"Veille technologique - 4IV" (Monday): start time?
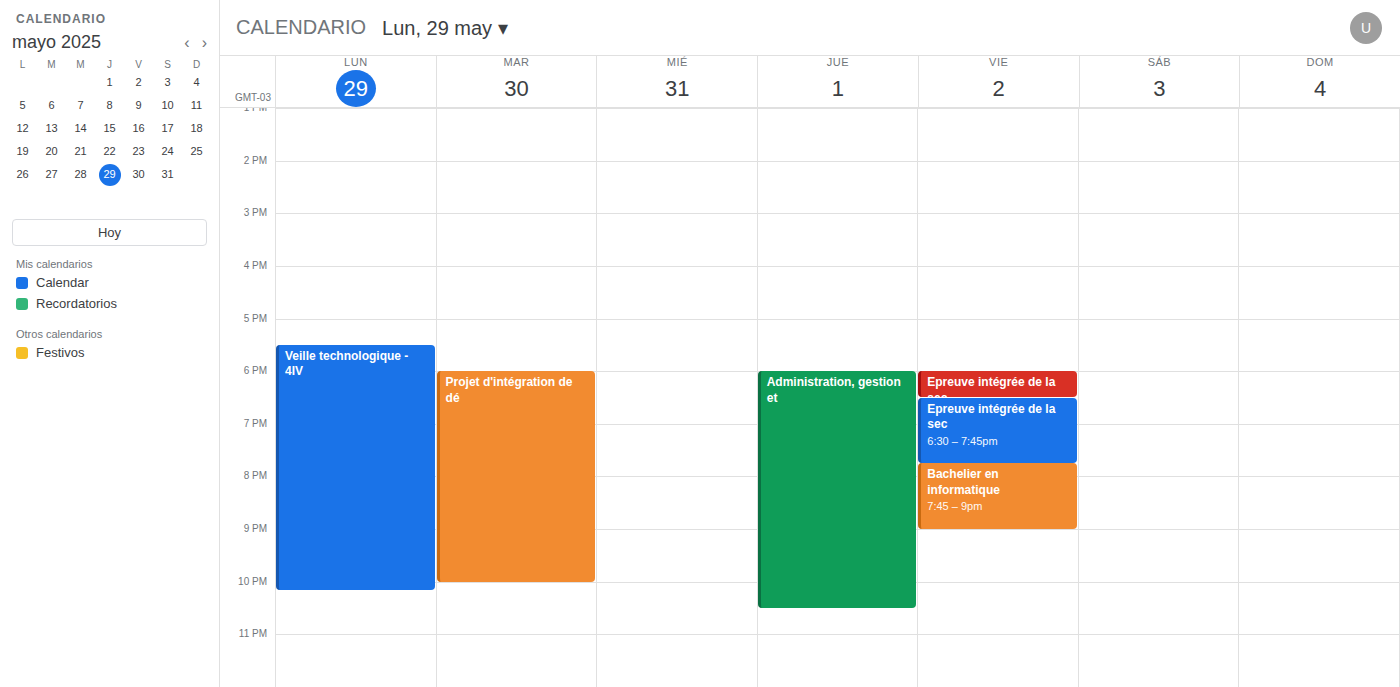
5:30 PM